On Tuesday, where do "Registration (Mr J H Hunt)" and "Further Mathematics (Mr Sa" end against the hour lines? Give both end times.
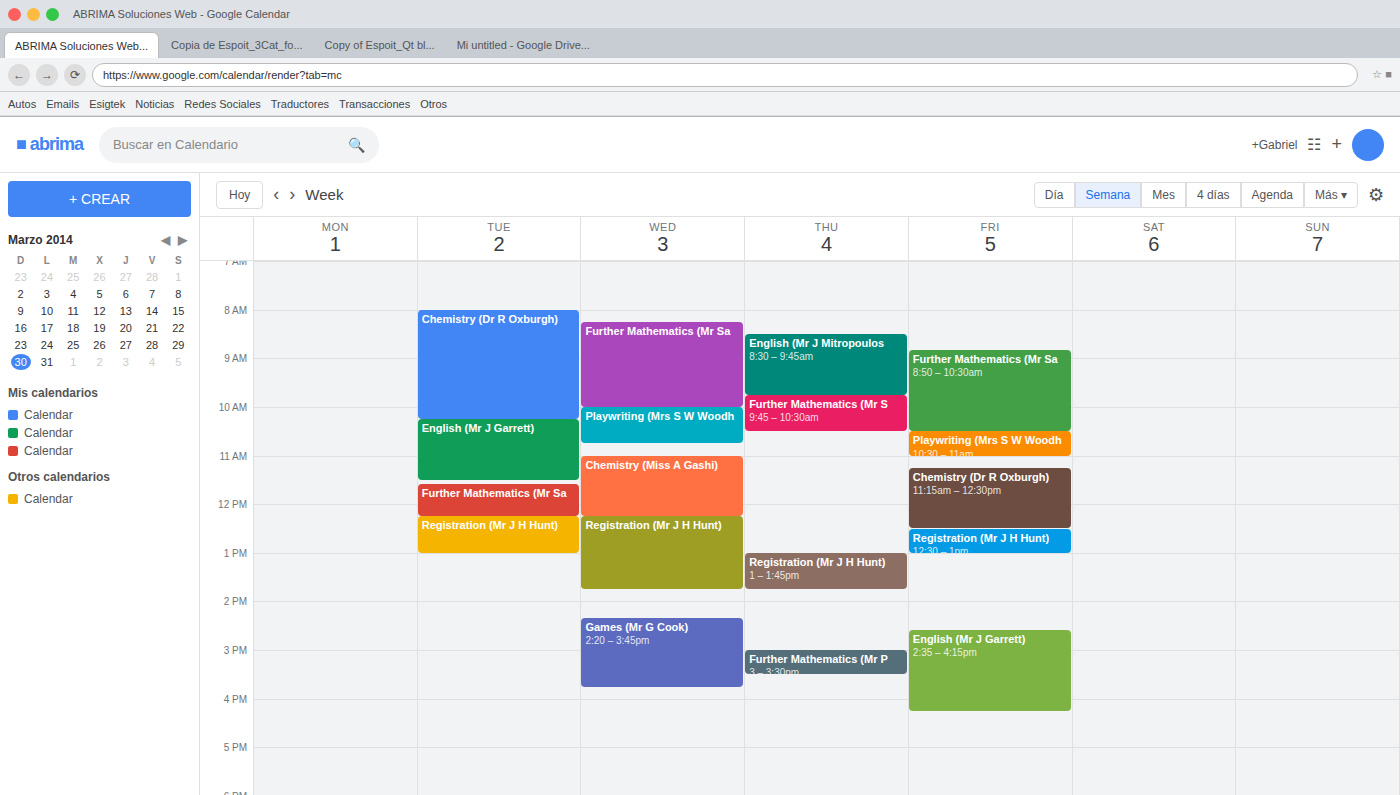
"Registration (Mr J H Hunt)": 1:00 PM, exactly on the 1 PM line. "Further Mathematics (Mr Sa": 12:15 PM, neither: a quarter of the way from the 12 PM line to the 1 PM line.